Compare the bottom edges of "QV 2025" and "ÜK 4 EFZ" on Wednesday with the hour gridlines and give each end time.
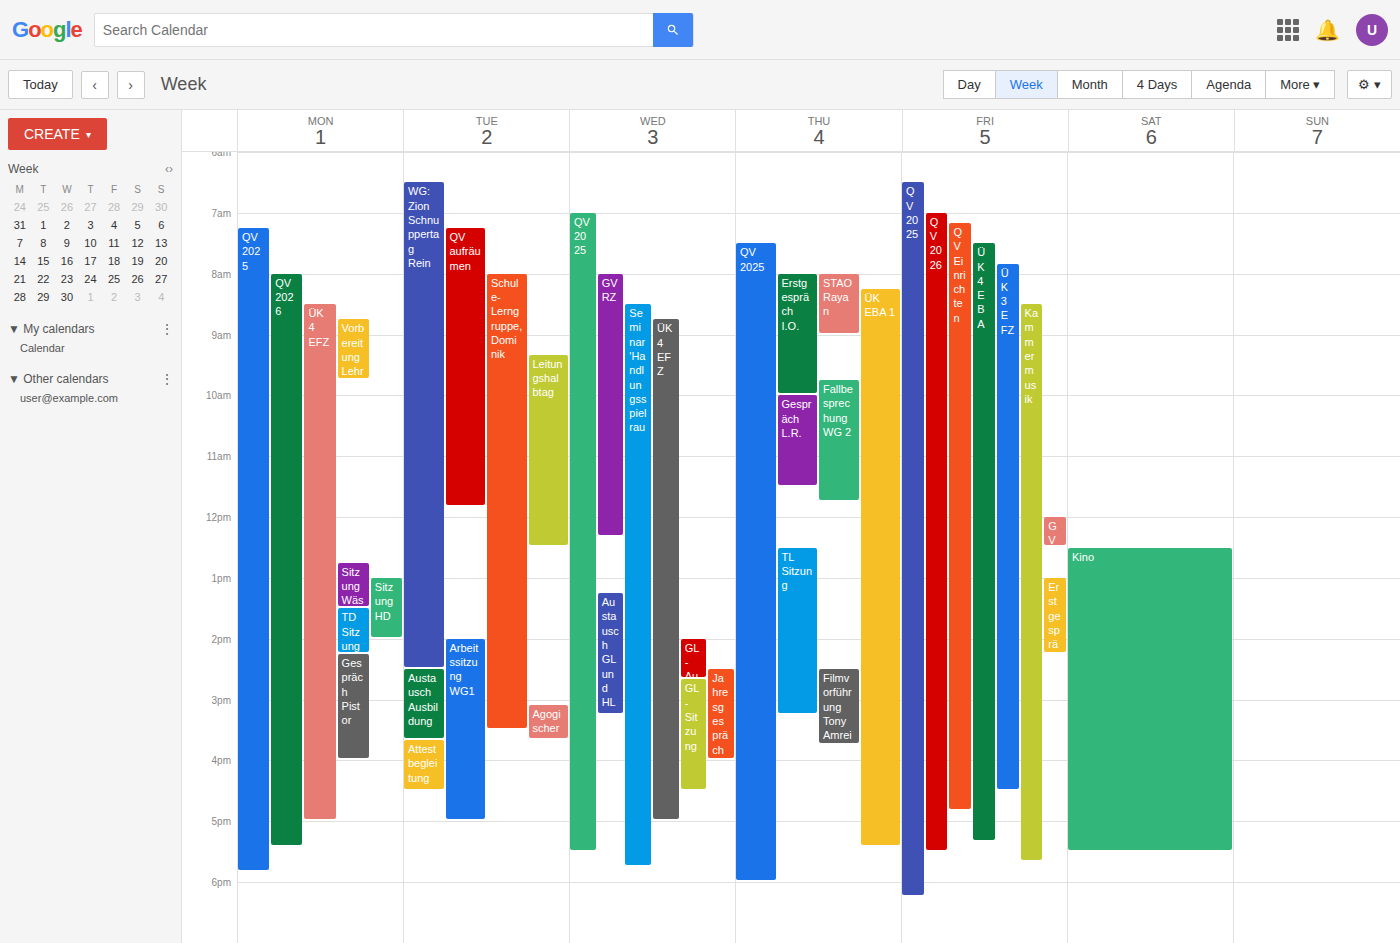
"QV 2025": 17:30, halfway between the 17:00 and 18:00 lines. "ÜK 4 EFZ": 17:00, exactly on the 17:00 line.